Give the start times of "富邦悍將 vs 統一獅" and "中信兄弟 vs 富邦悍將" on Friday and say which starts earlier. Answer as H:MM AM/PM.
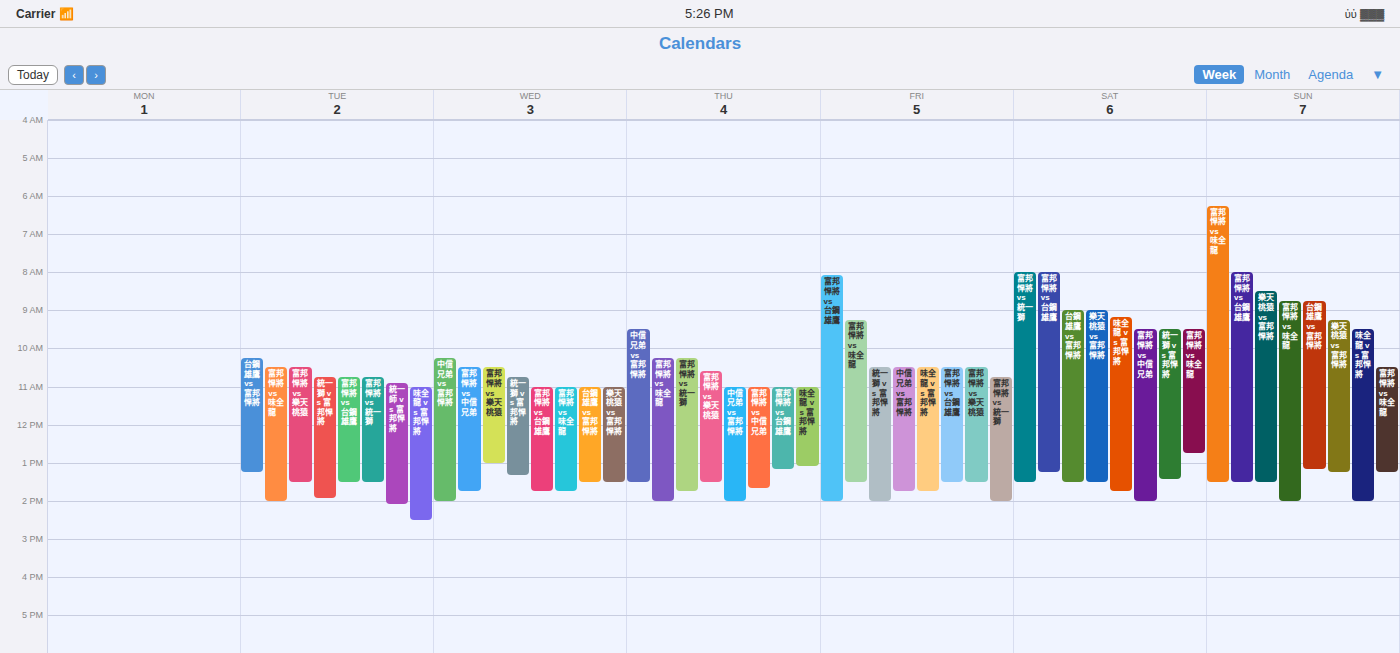
"中信兄弟 vs 富邦悍將" 10:30 AM; "富邦悍將 vs 統一獅" 10:45 AM.